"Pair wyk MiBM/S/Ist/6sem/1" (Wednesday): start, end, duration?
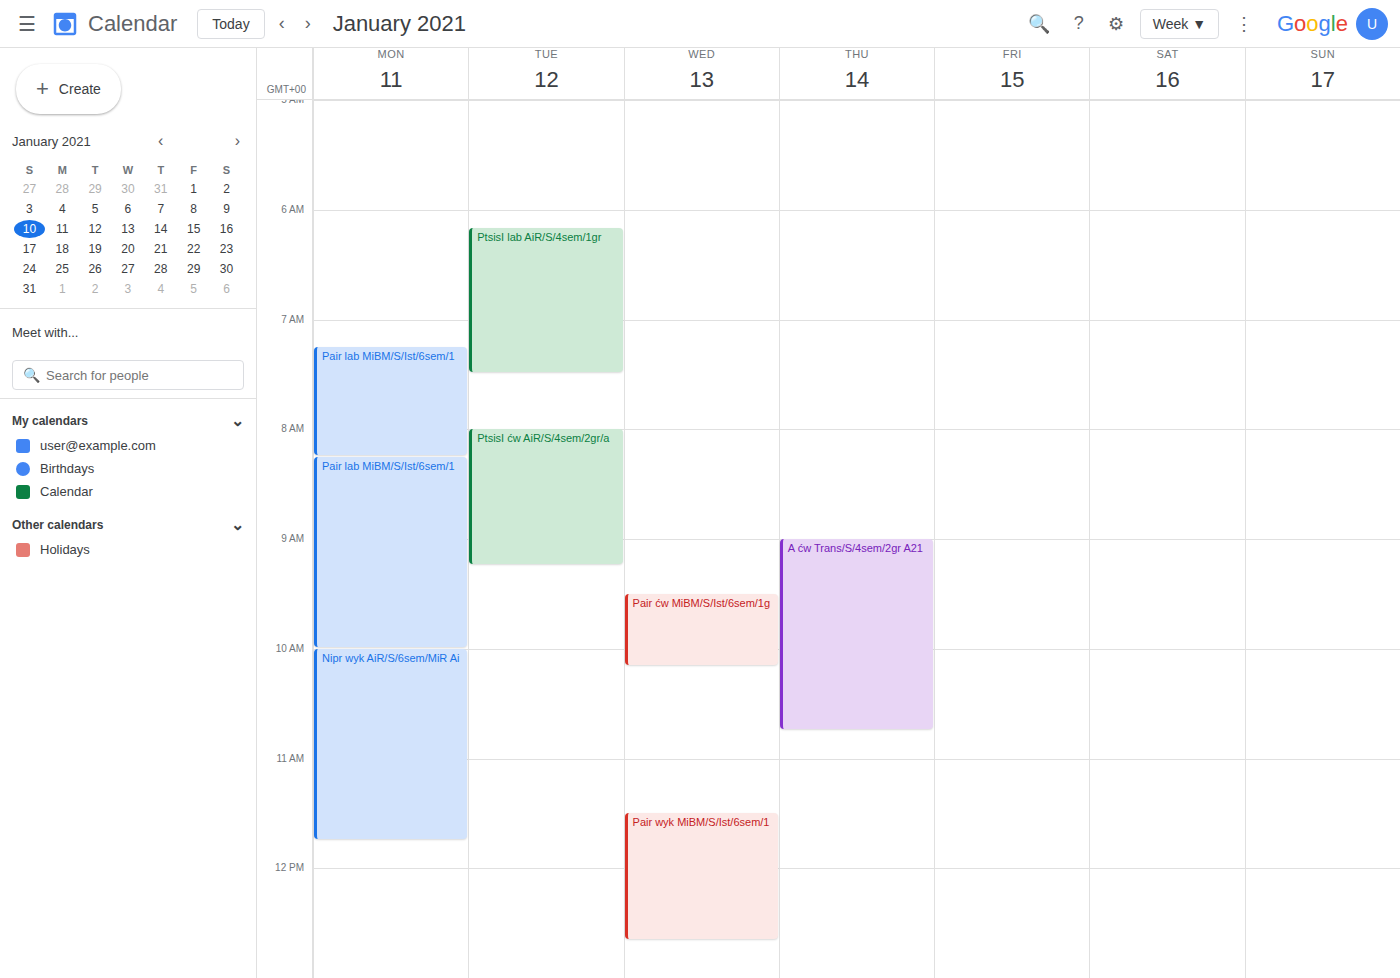
11:30 AM to 12:40 PM, 1 hour 10 minutes